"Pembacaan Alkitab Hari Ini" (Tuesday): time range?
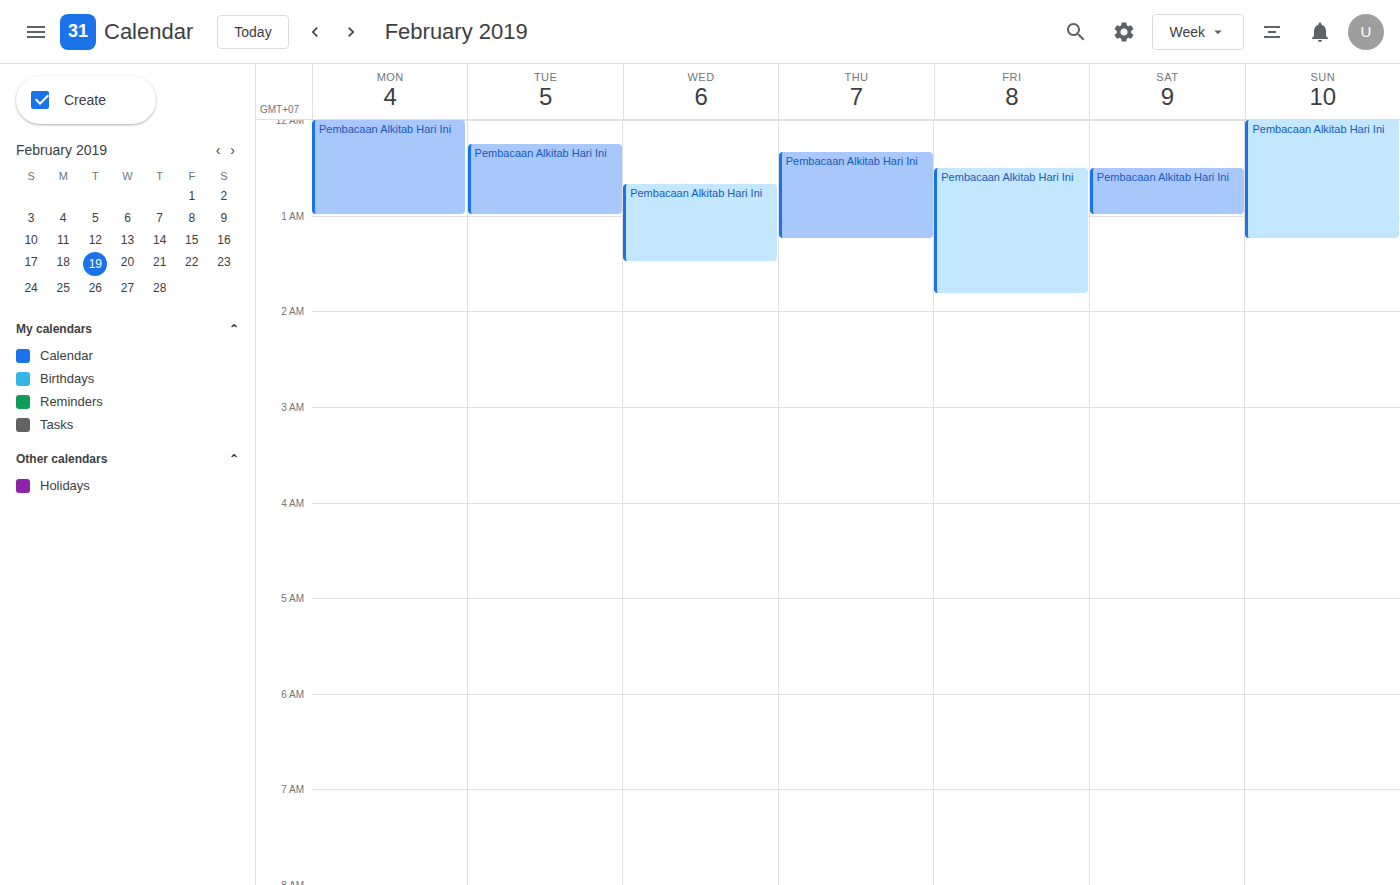
12:15 AM to 1:00 AM